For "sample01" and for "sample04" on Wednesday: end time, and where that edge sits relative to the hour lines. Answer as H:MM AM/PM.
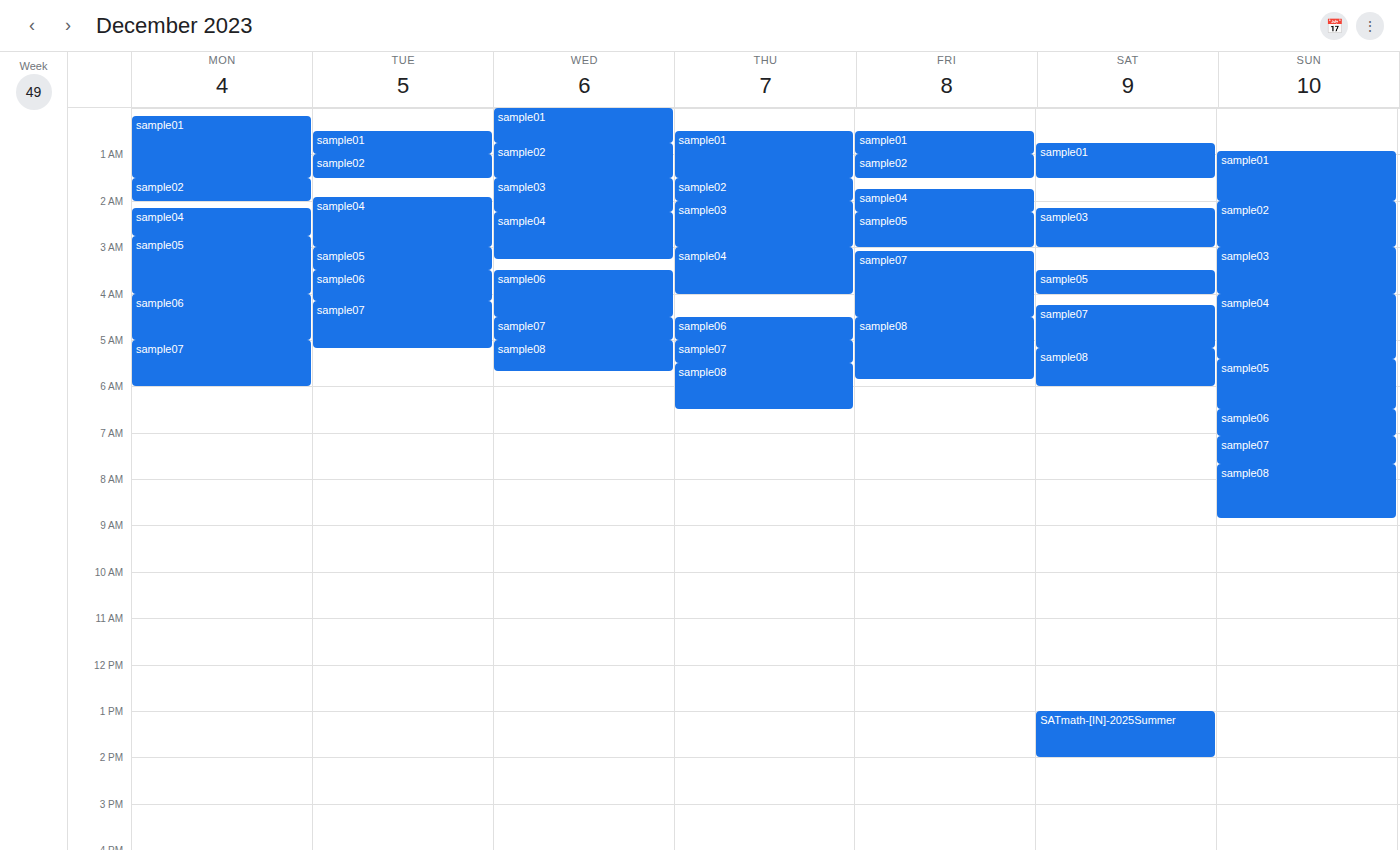
"sample01": 12:45 AM, neither: three quarters of the way from the 12 AM line to the 1 AM line. "sample04": 3:15 AM, neither: a quarter of the way from the 3 AM line to the 4 AM line.